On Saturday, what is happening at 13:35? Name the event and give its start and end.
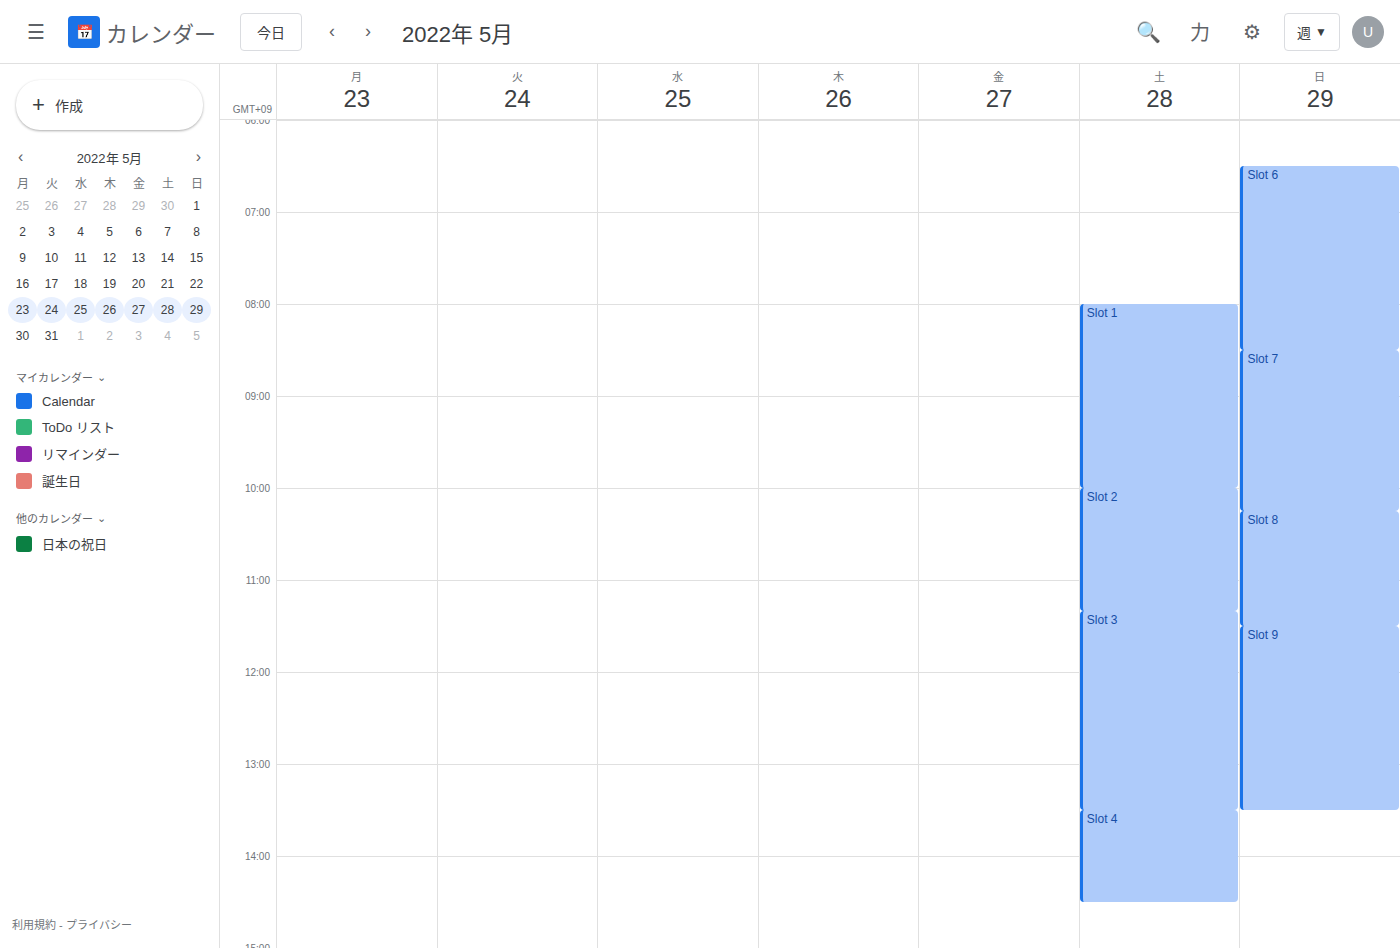
"Slot 4", 13:30 to 14:30